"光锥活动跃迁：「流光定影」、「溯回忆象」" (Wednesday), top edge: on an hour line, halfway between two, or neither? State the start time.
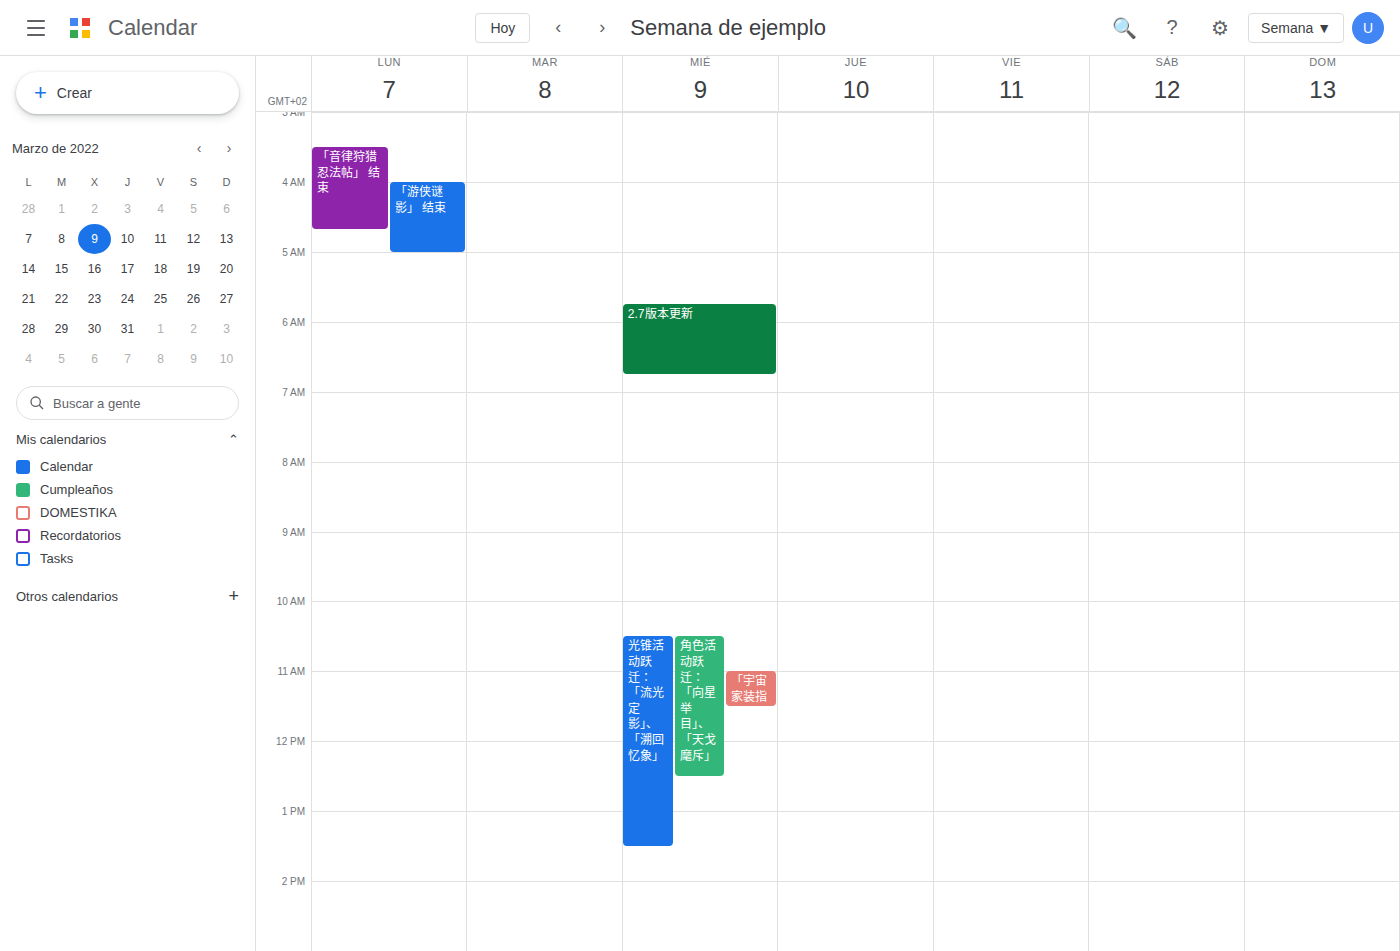
10:30 AM -- halfway between the 10 AM and 11 AM lines.